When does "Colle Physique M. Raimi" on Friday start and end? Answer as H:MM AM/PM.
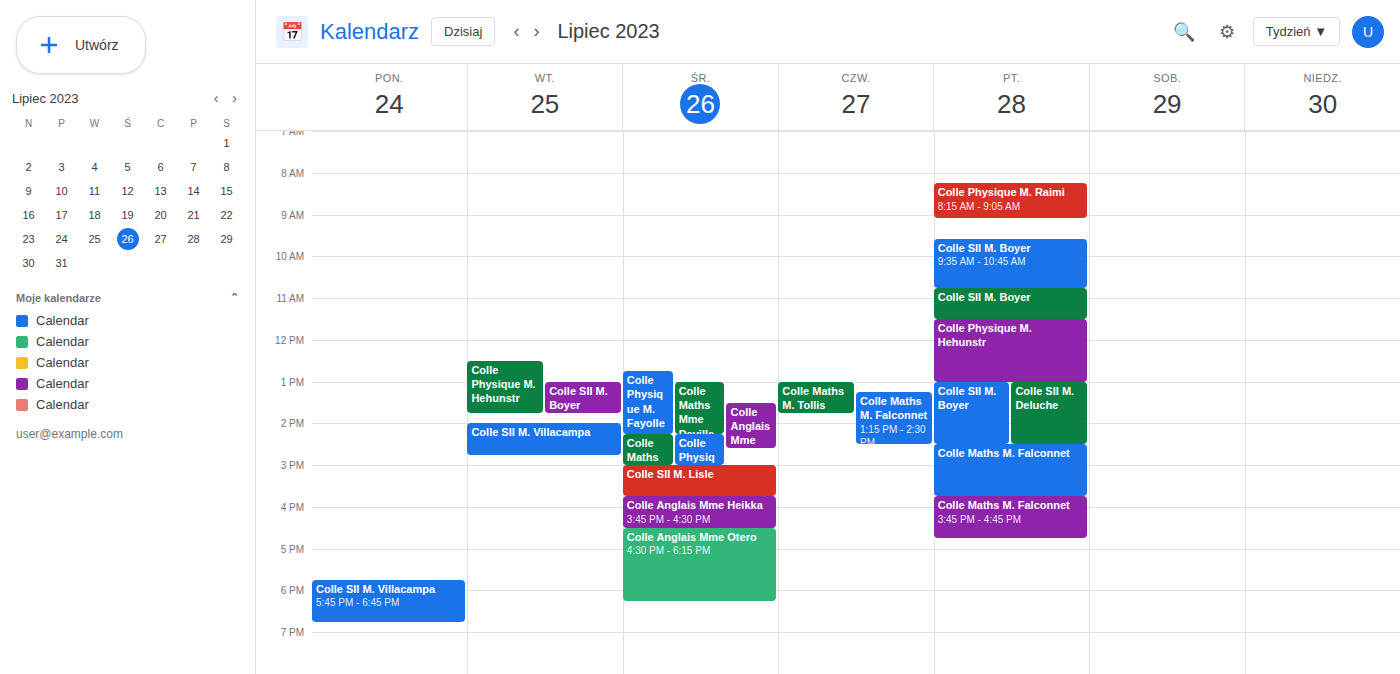
8:15 AM to 9:05 AM